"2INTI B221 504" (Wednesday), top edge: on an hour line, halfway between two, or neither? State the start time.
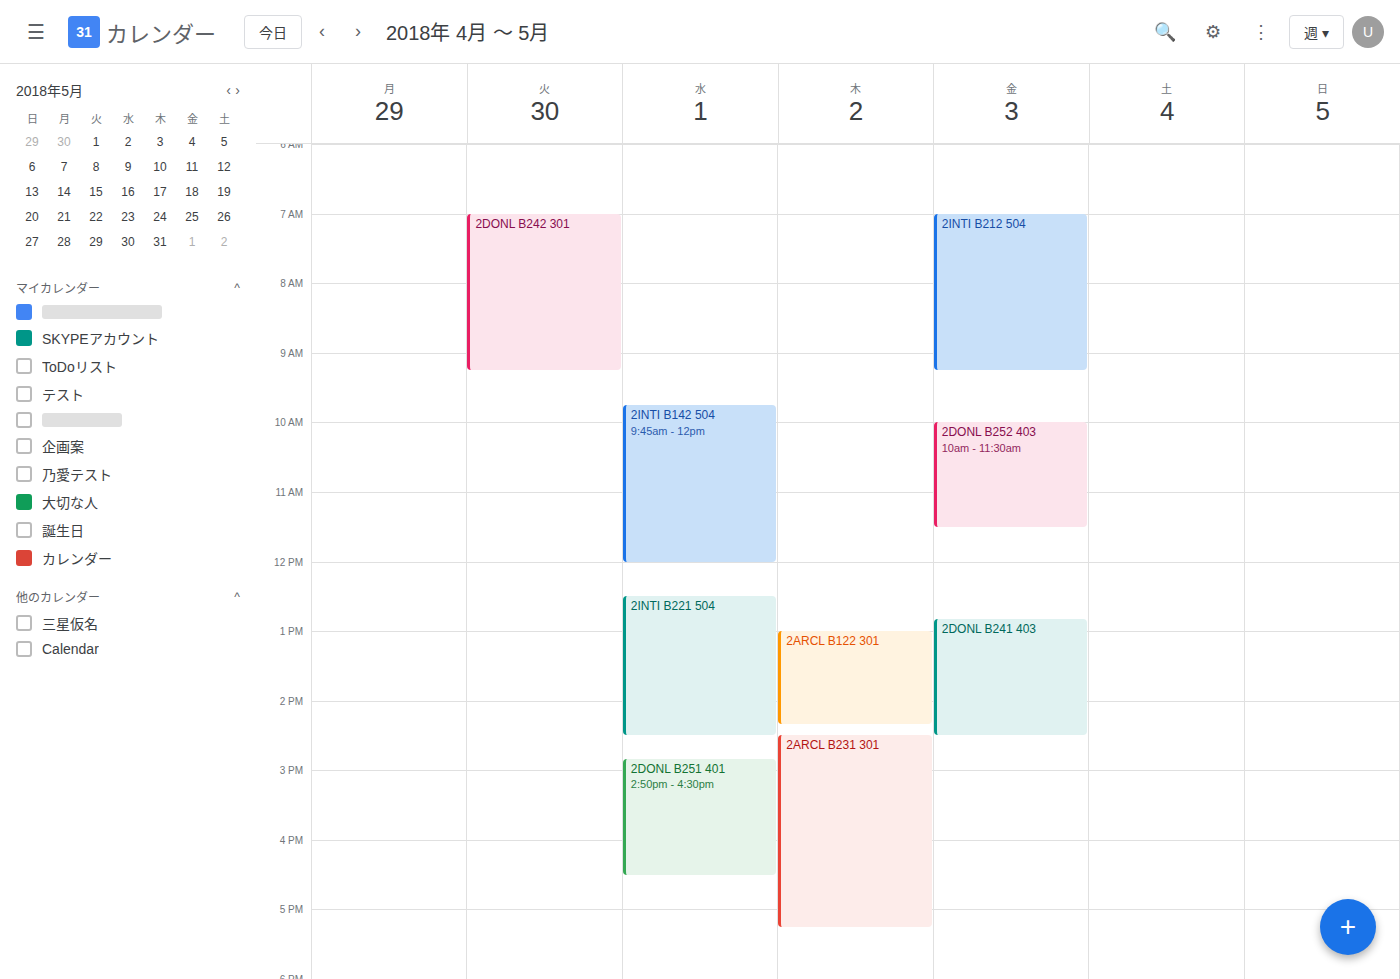
12:30 PM -- halfway between the 12 PM and 1 PM lines.